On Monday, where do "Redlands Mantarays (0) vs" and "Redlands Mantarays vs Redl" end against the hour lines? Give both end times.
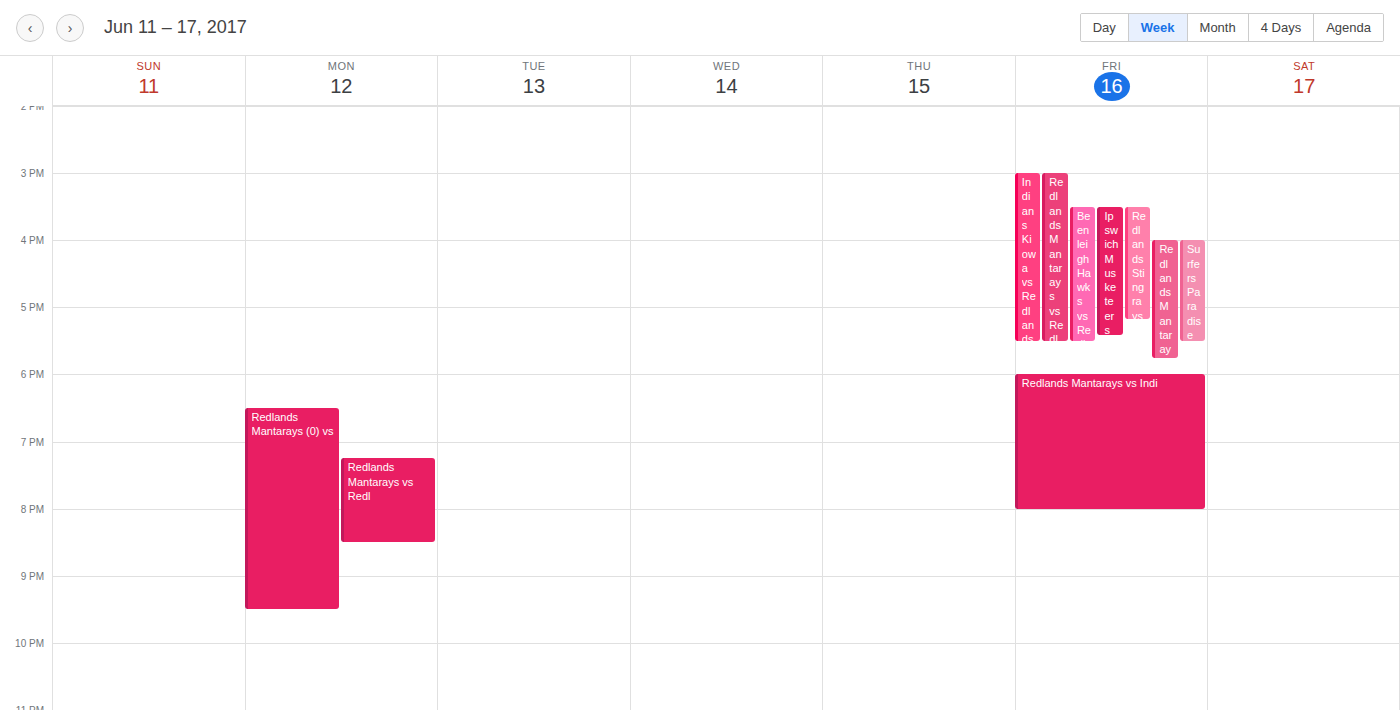
"Redlands Mantarays (0) vs": 9:30 PM, halfway between the 9 PM and 10 PM lines. "Redlands Mantarays vs Redl": 8:30 PM, halfway between the 8 PM and 9 PM lines.